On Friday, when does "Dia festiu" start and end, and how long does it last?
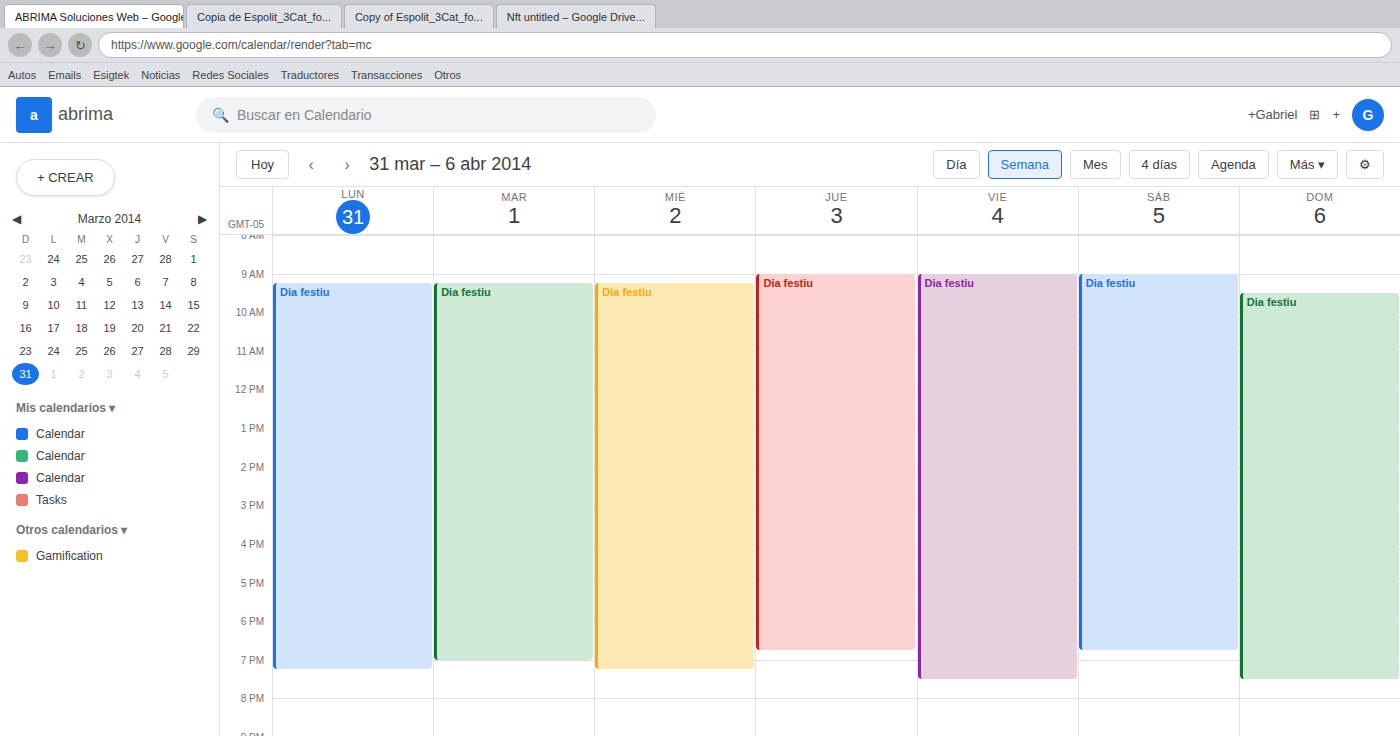
9:00 AM to 7:30 PM, 10 hours 30 minutes